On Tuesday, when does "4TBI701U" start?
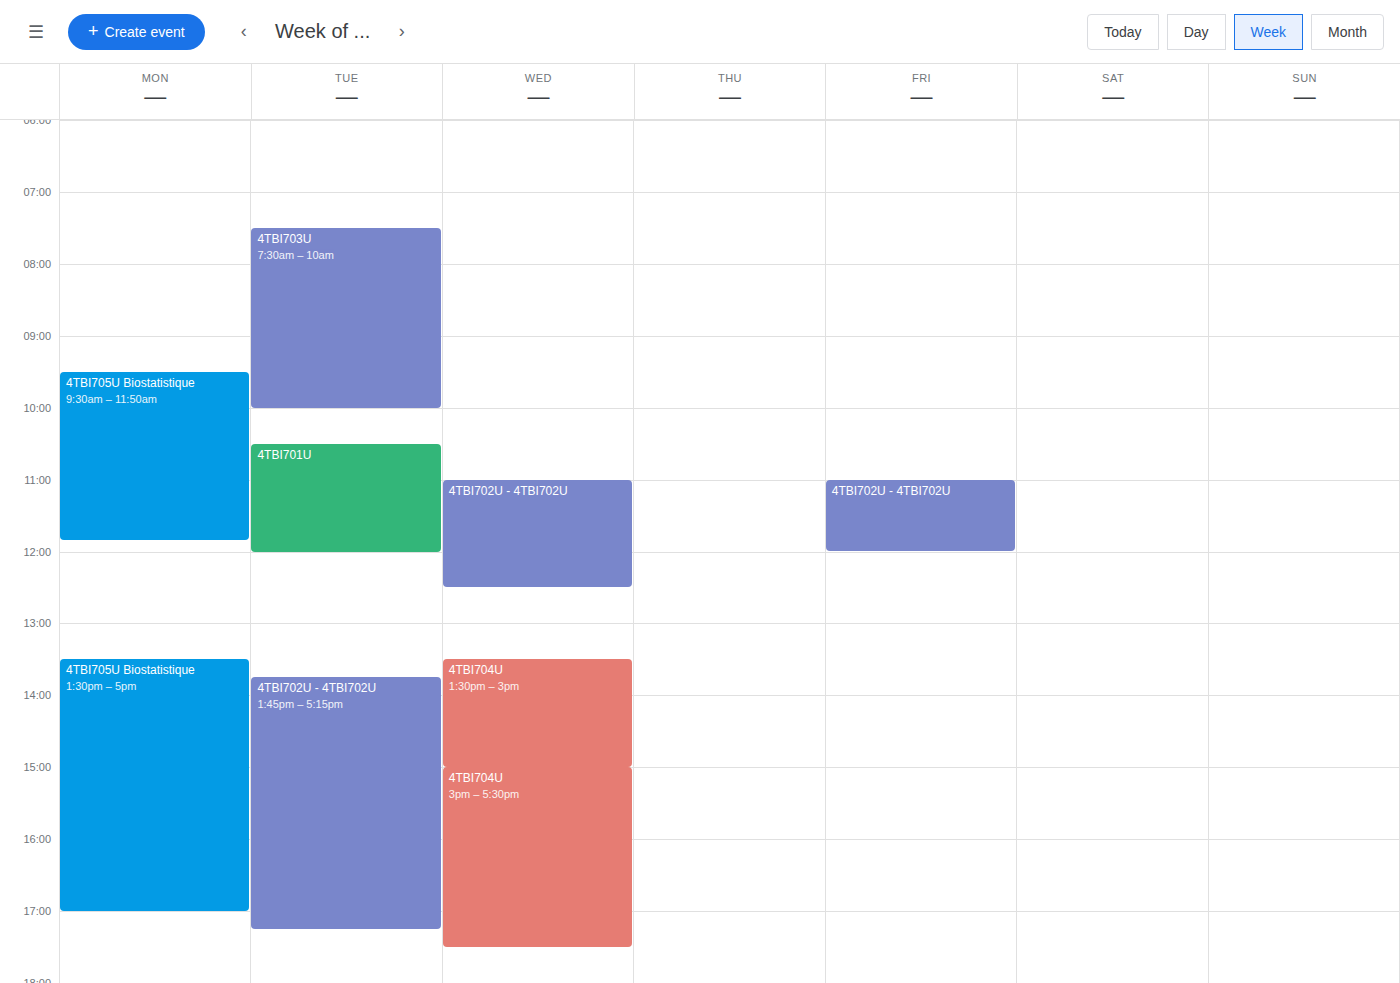
10:30 AM